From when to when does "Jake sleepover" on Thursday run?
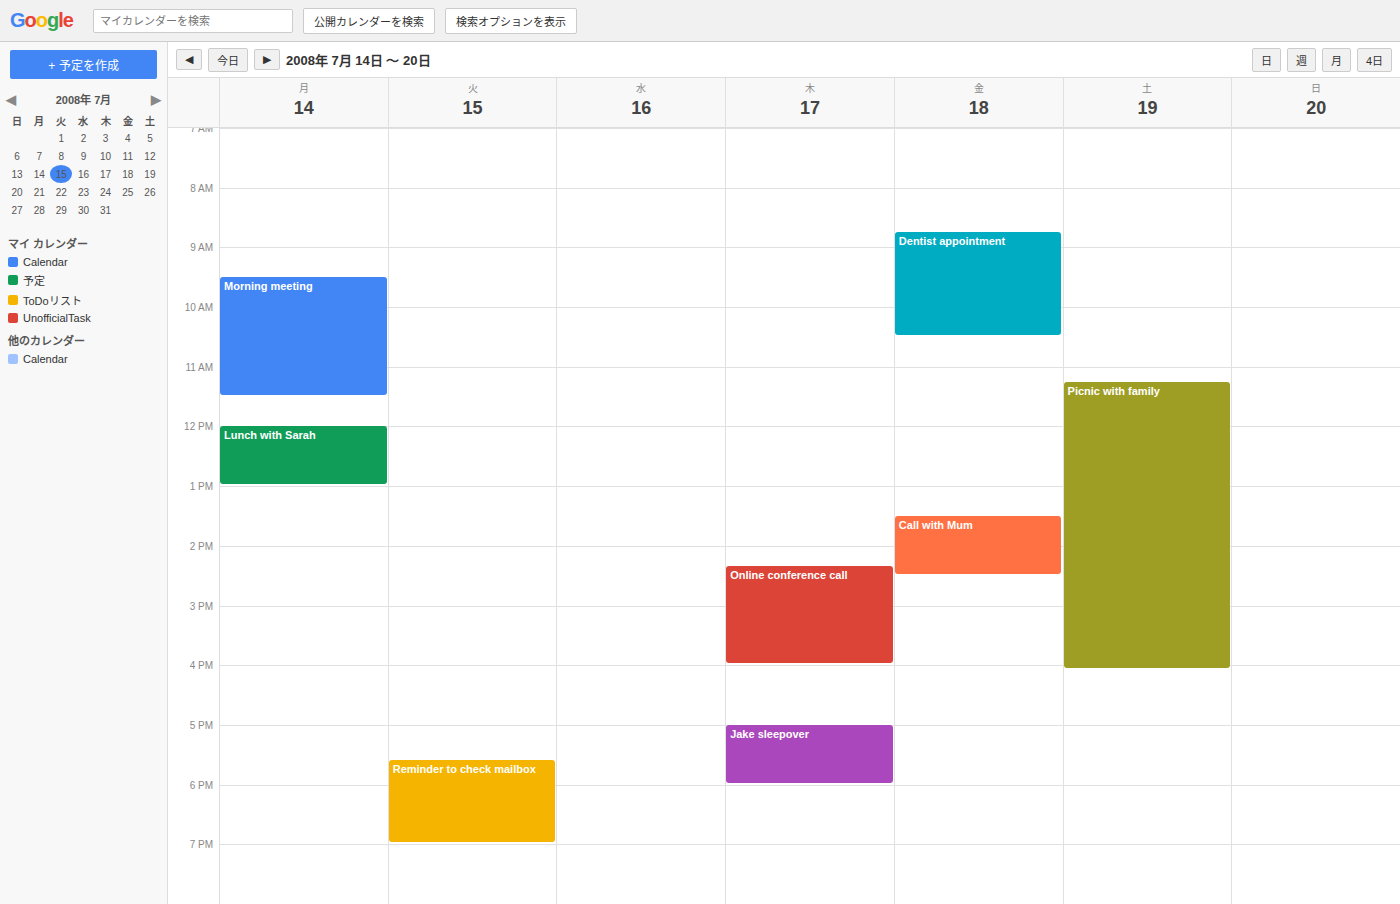
5:00 PM to 6:00 PM